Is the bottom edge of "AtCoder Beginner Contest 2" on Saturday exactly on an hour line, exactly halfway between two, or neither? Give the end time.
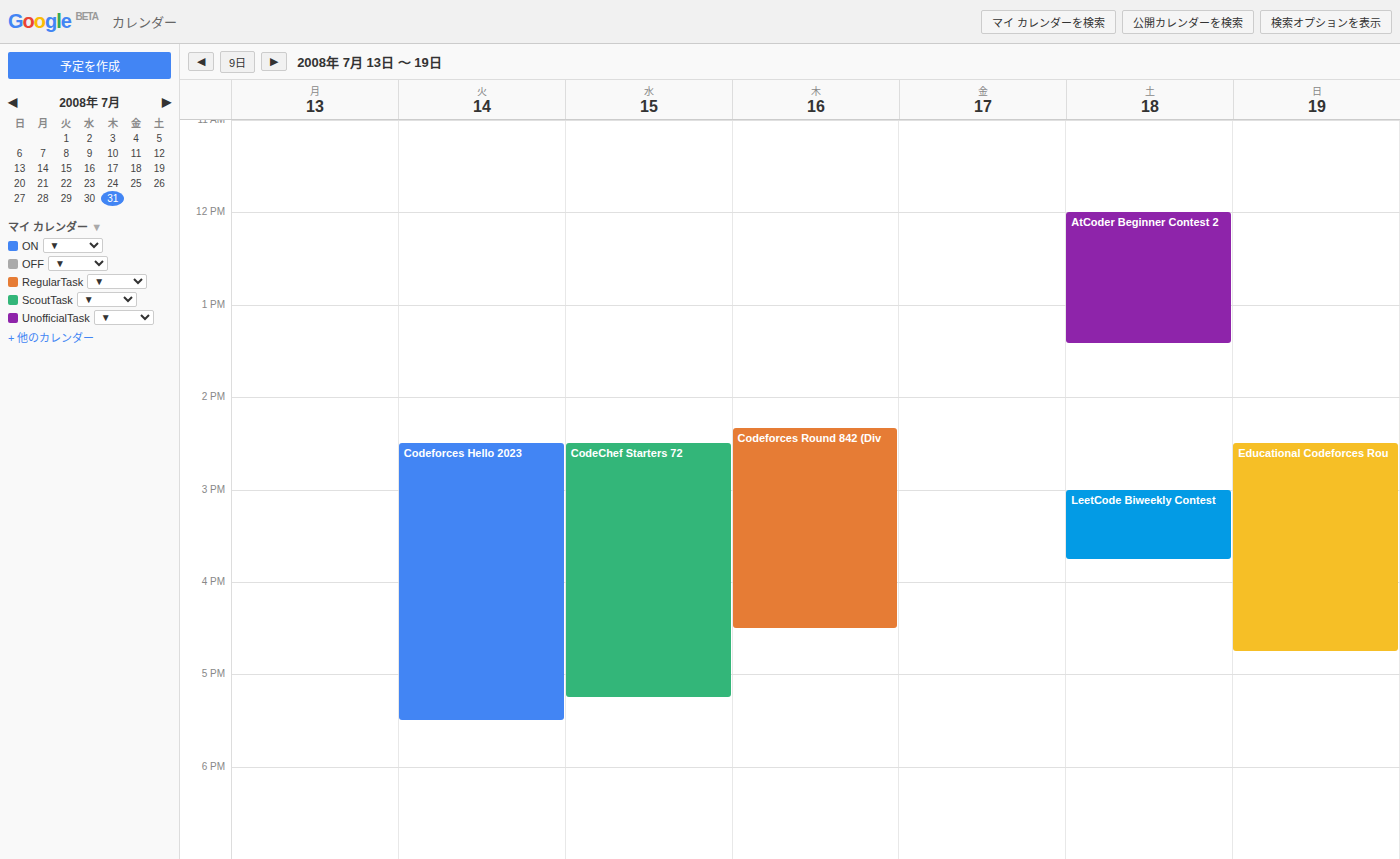
1:25 PM -- neither: 25 minutes below the 1 PM line and 35 minutes above the 2 PM line.